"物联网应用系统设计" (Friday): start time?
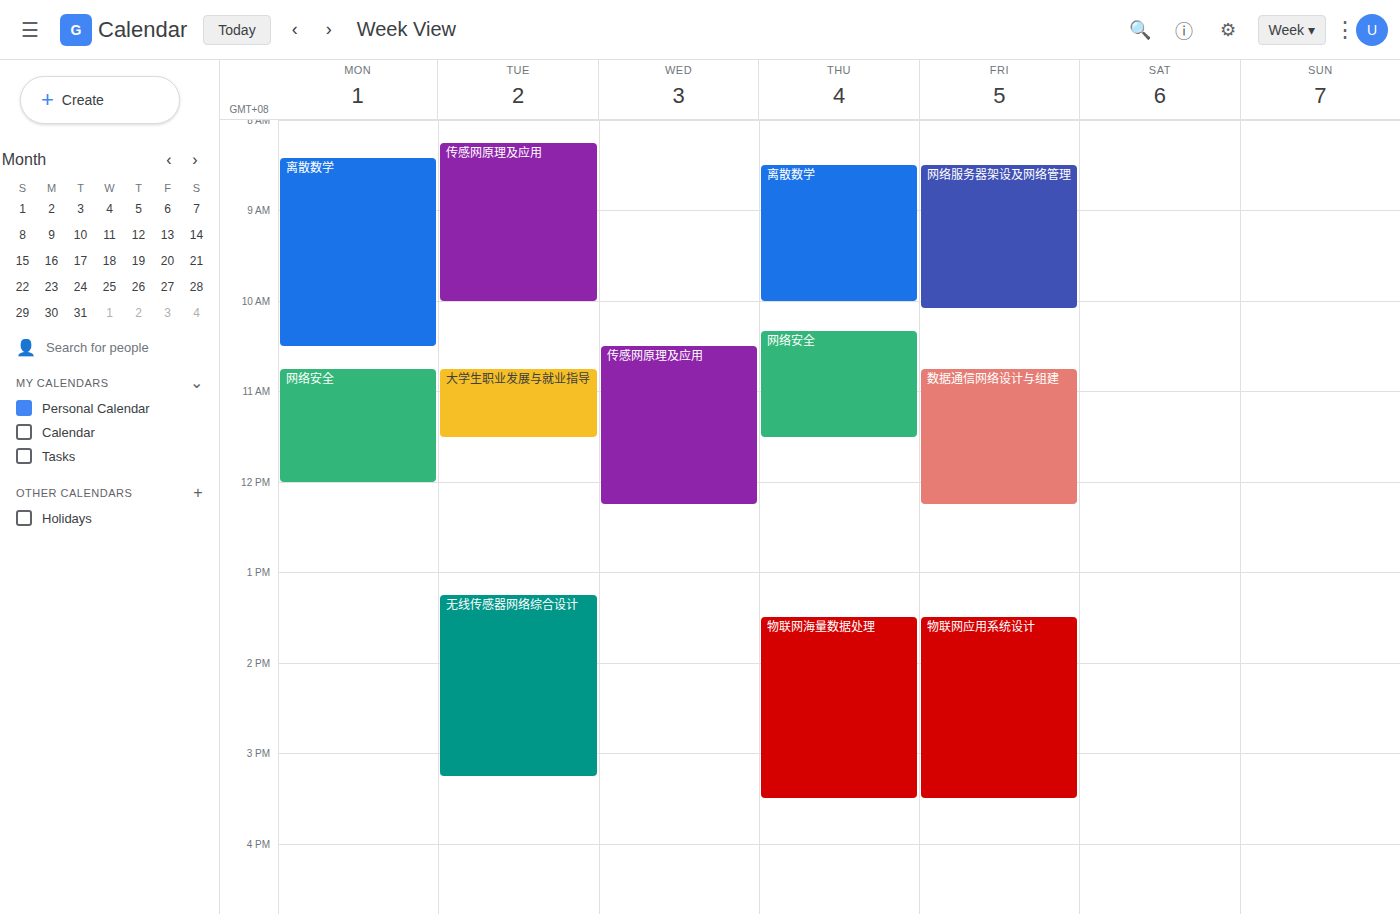
1:30 PM